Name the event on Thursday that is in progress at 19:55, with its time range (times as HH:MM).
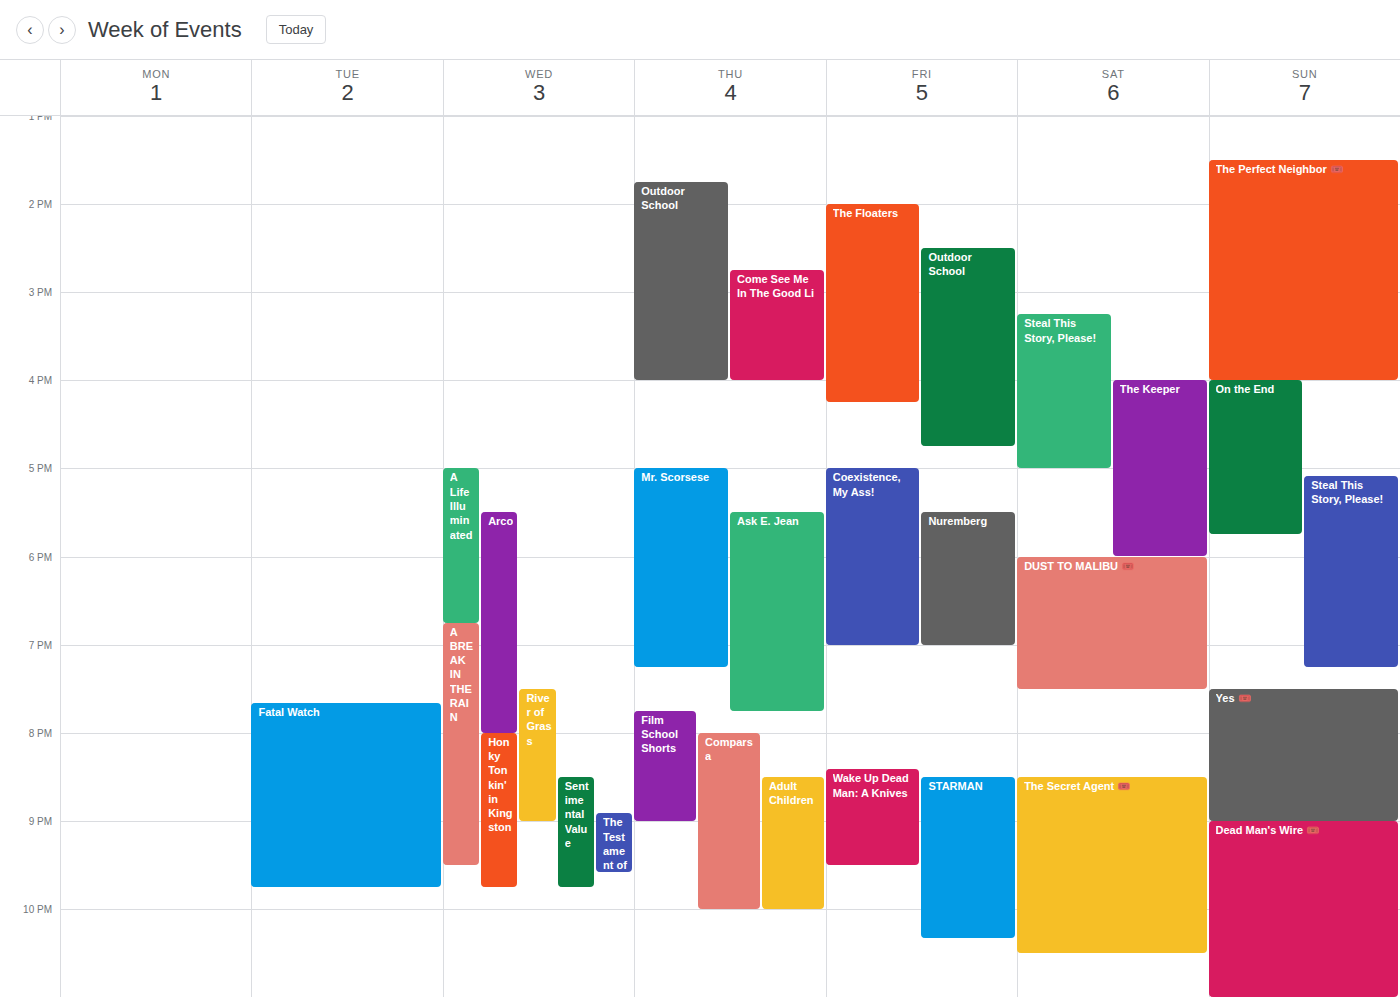
"Film School Shorts", 19:45 to 21:00